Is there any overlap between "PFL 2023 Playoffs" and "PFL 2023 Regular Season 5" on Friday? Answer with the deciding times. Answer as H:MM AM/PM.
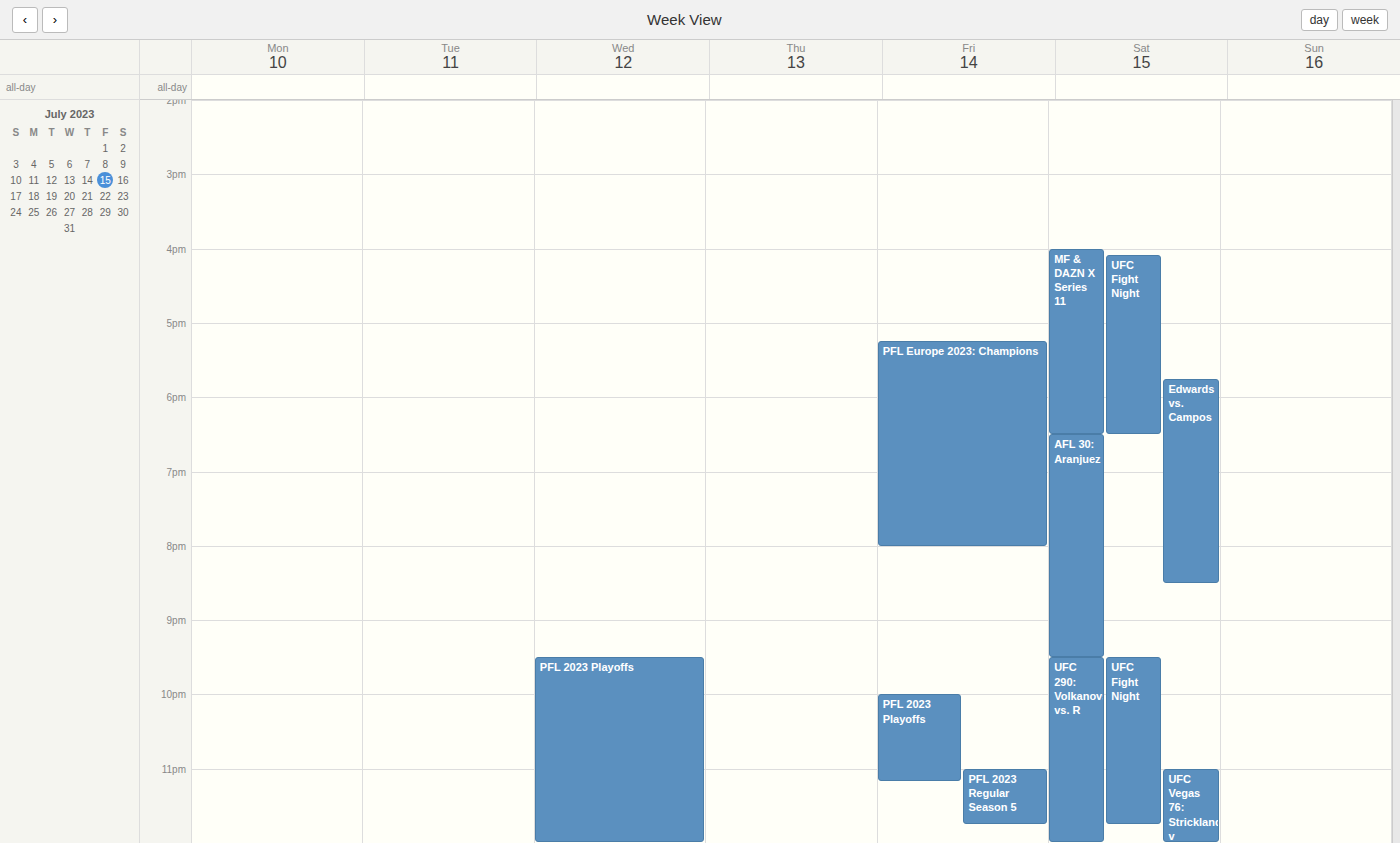
"PFL 2023 Regular Season 5" starts at 11:00 PM, before "PFL 2023 Playoffs" ends at 11:10 PM -- they overlap.